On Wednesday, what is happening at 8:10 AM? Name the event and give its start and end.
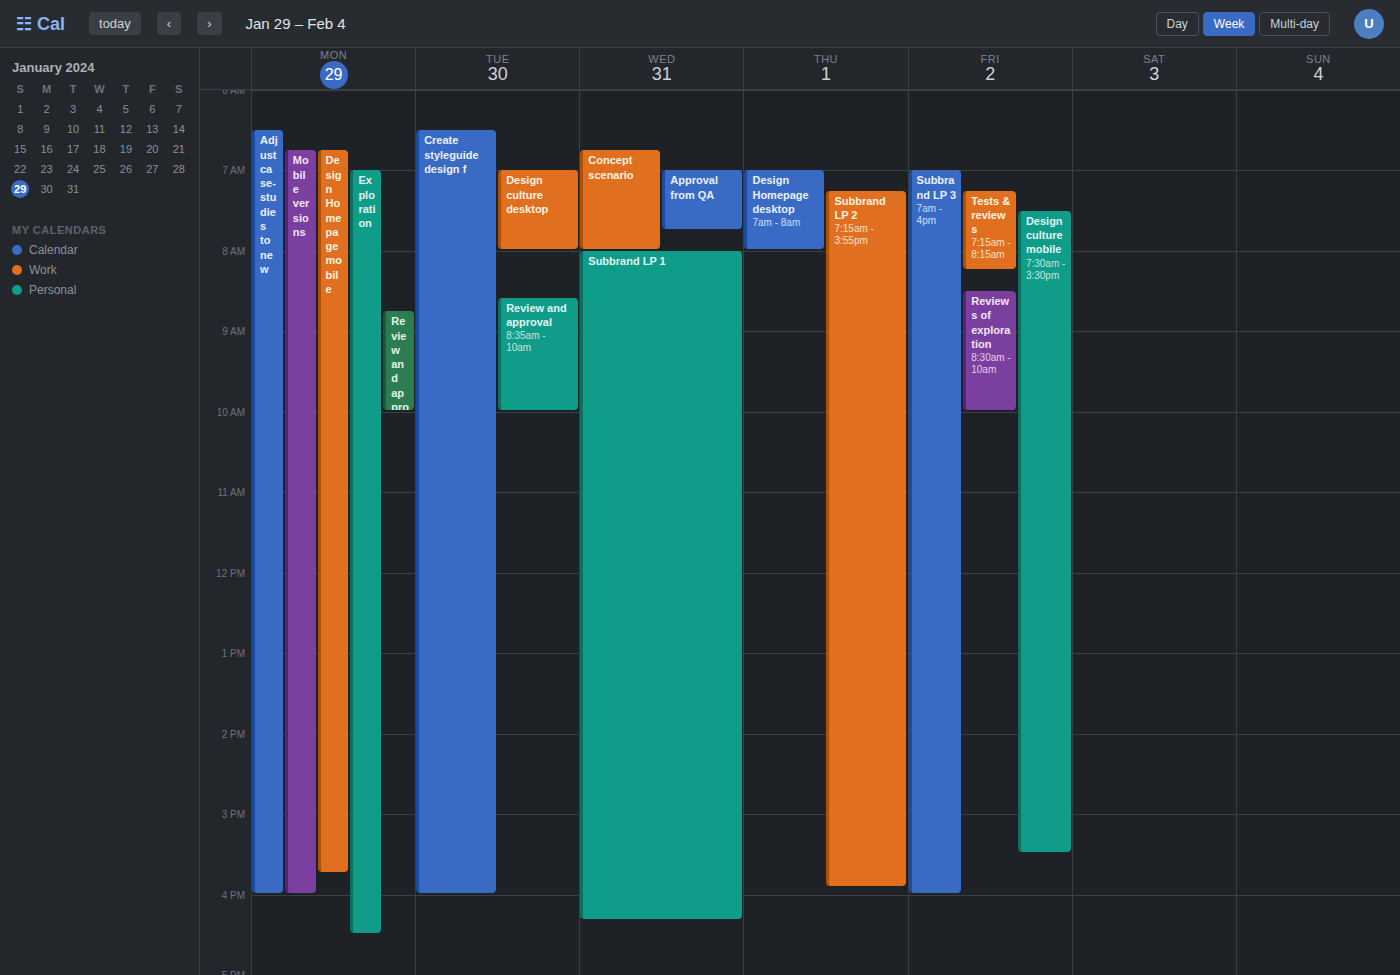
"Subbrand LP 1", 8:00 AM to 4:20 PM